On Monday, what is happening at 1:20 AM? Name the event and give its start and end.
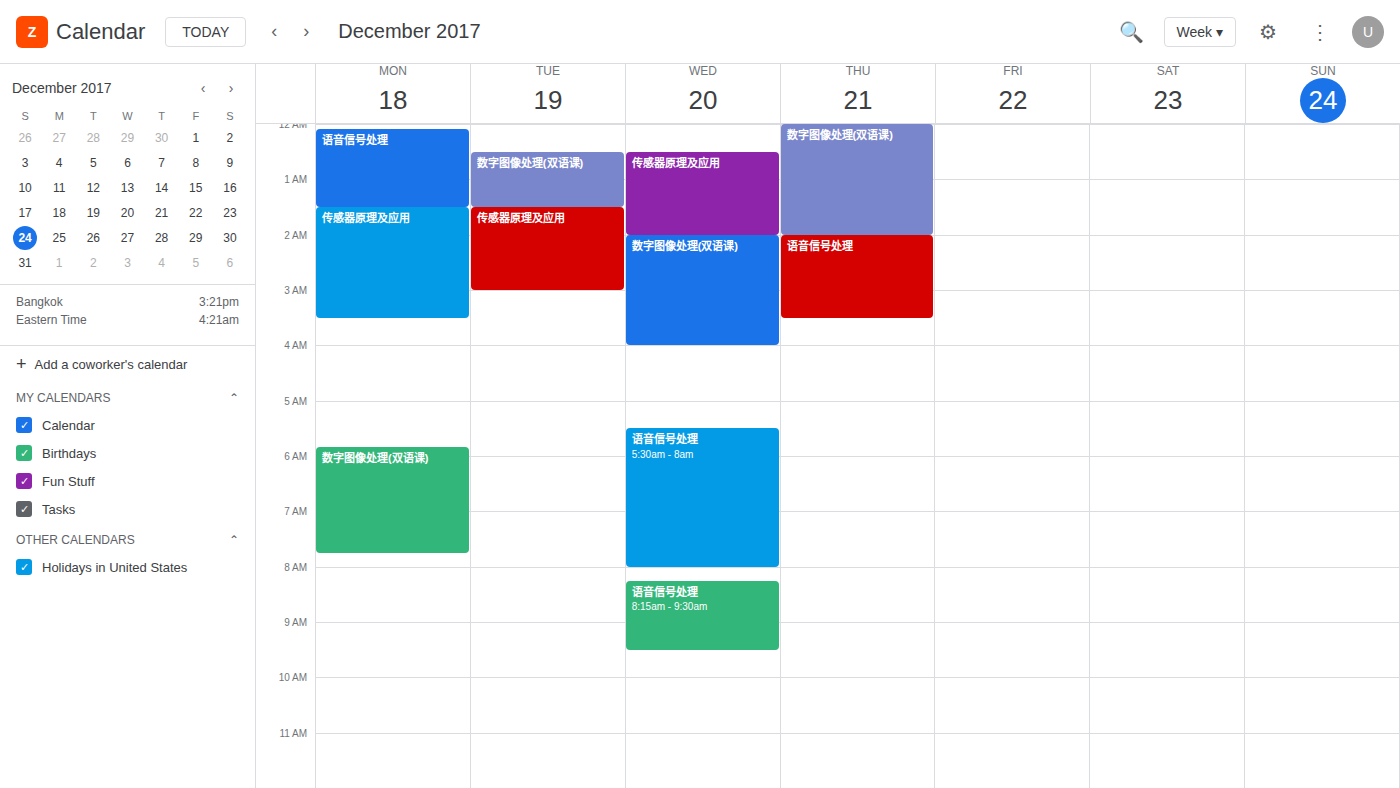
"语音信号处理", 12:05 AM to 1:30 AM